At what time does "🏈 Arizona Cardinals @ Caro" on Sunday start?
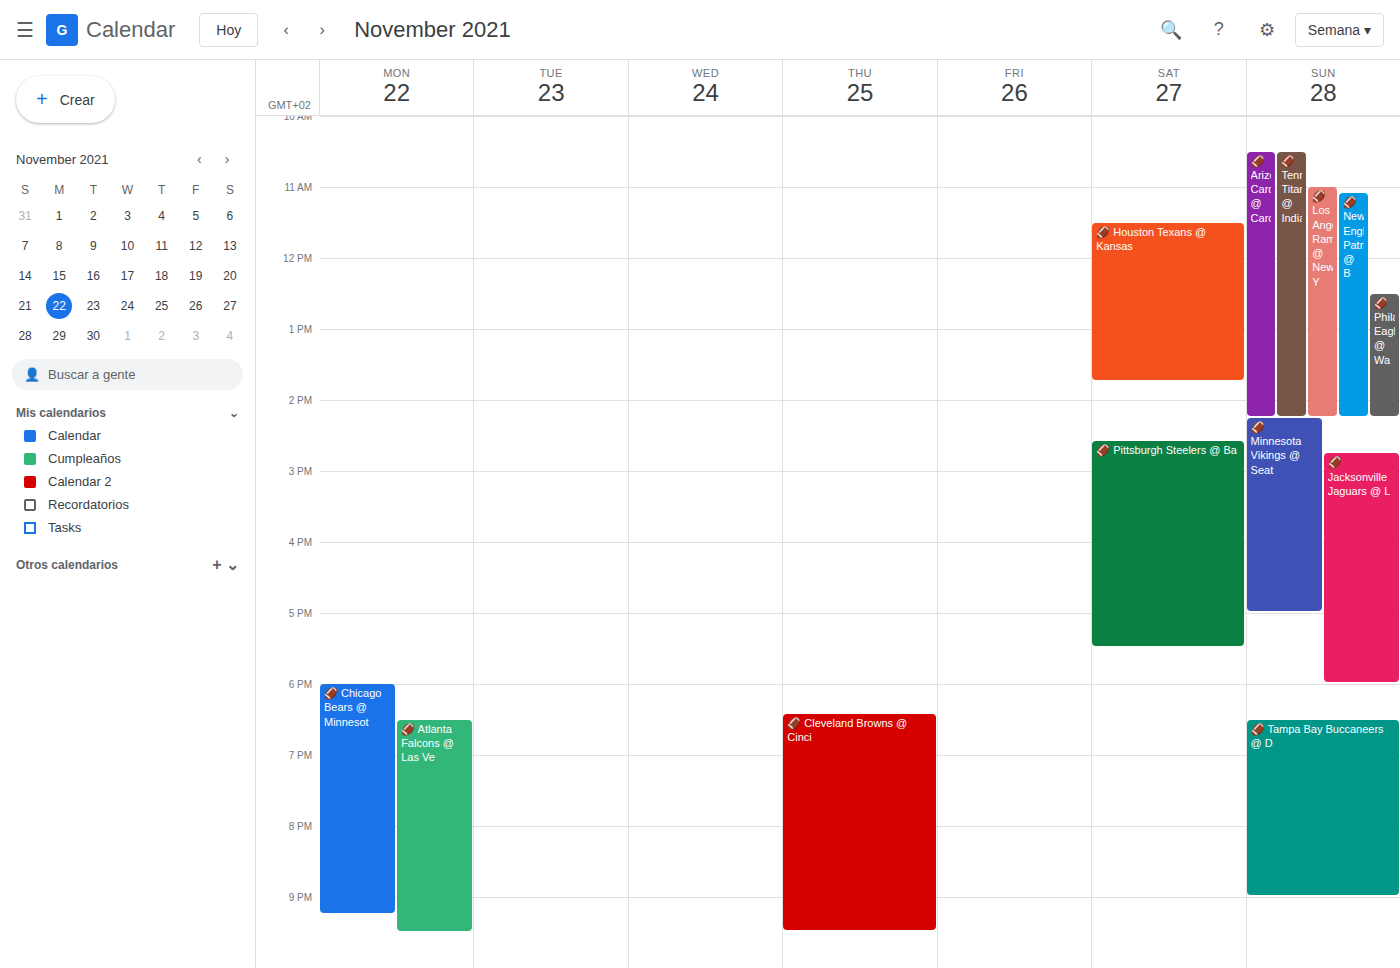
10:30